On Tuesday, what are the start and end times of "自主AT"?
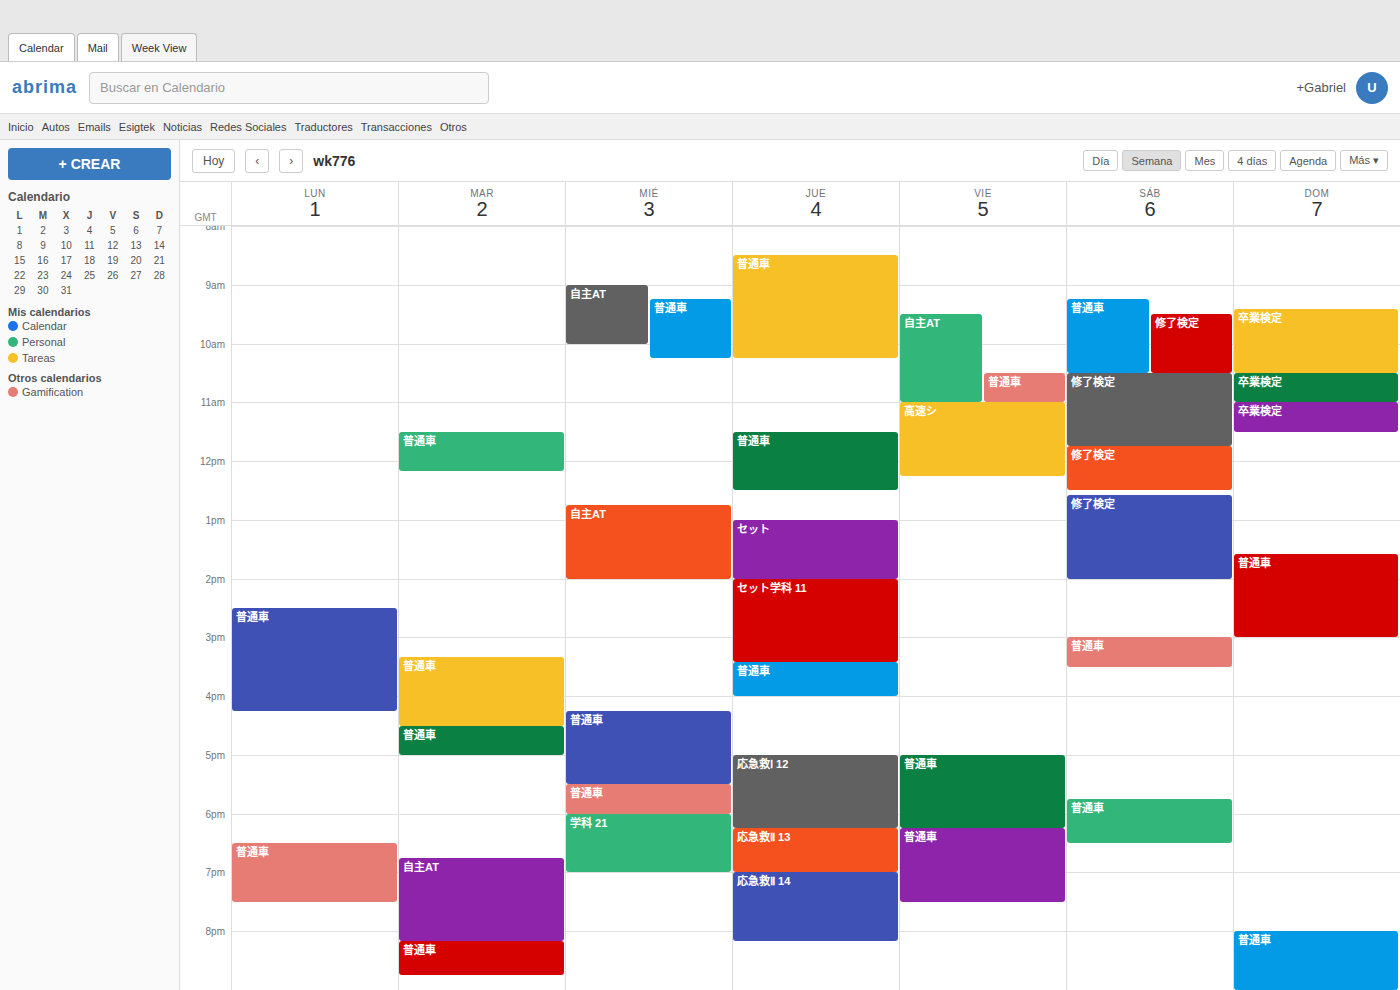
6:45 PM to 8:10 PM